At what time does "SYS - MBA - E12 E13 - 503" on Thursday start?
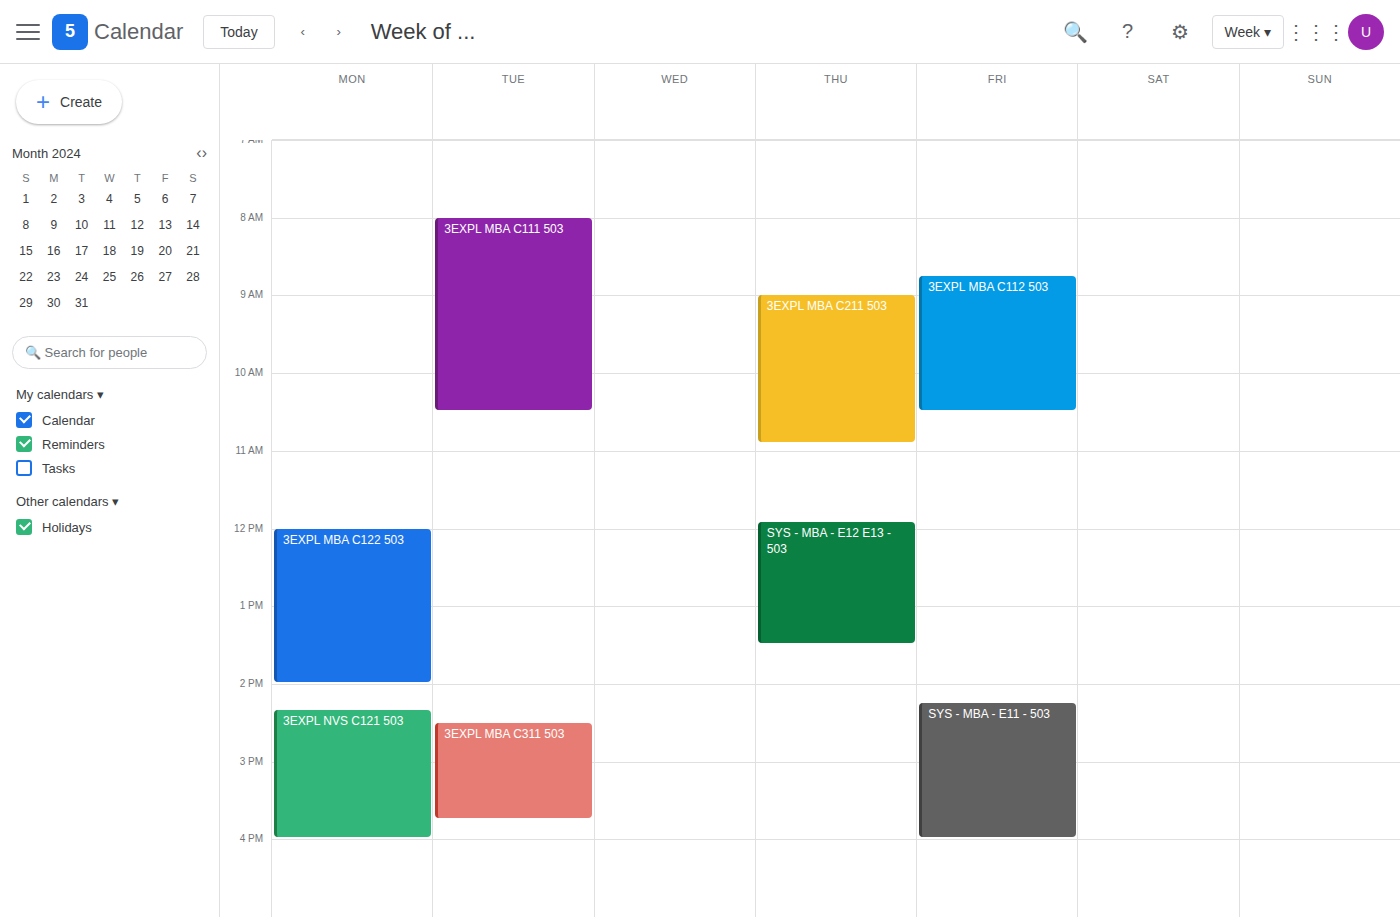
11:55 AM